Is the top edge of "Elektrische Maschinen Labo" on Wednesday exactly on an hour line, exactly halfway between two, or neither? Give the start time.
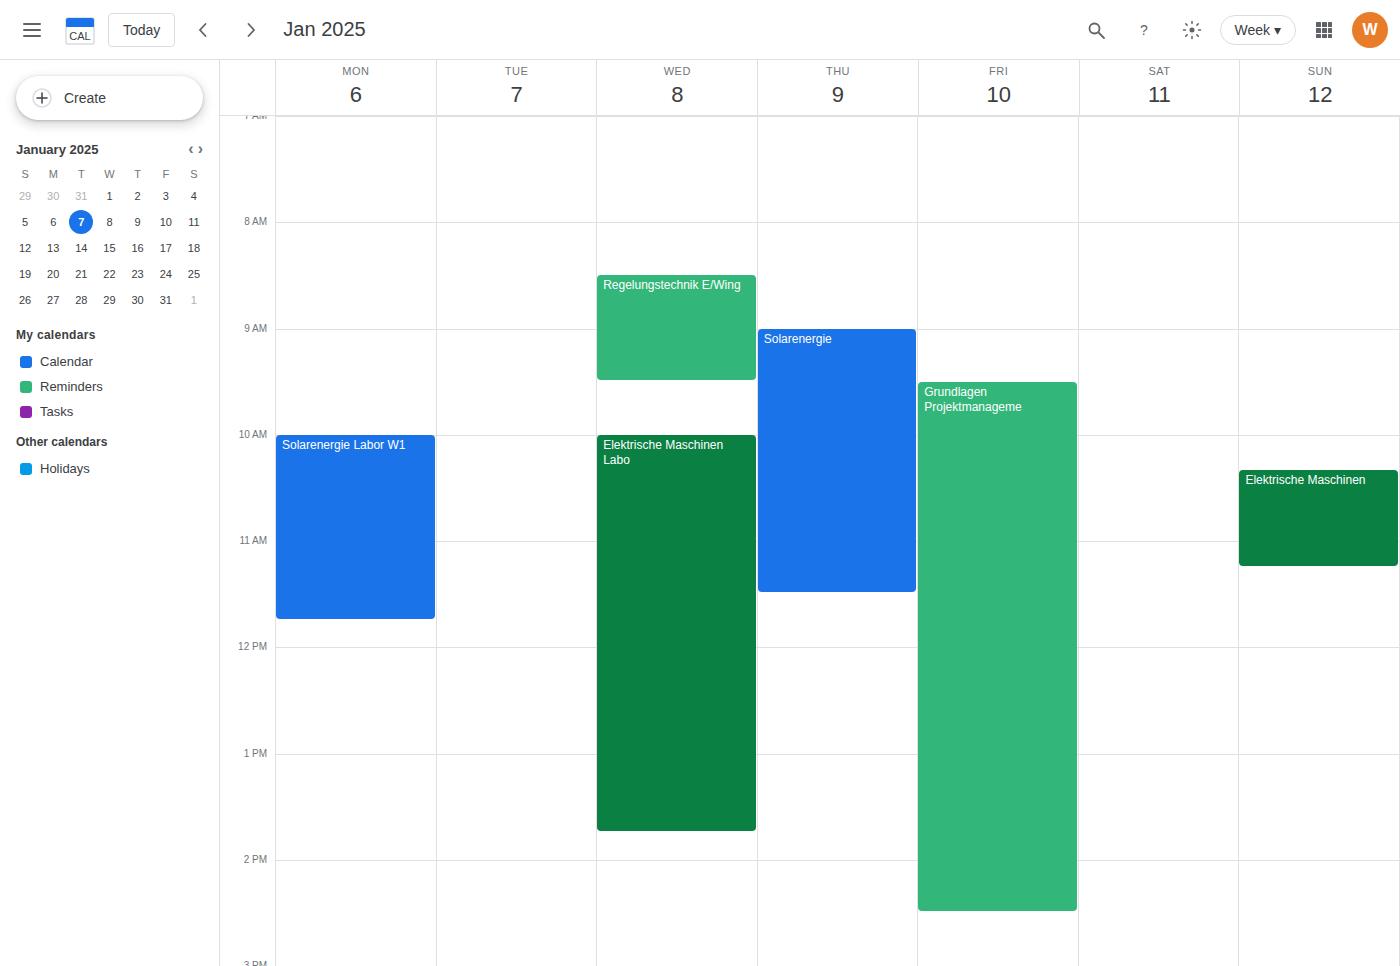
10:00 AM -- exactly on the 10 AM line.